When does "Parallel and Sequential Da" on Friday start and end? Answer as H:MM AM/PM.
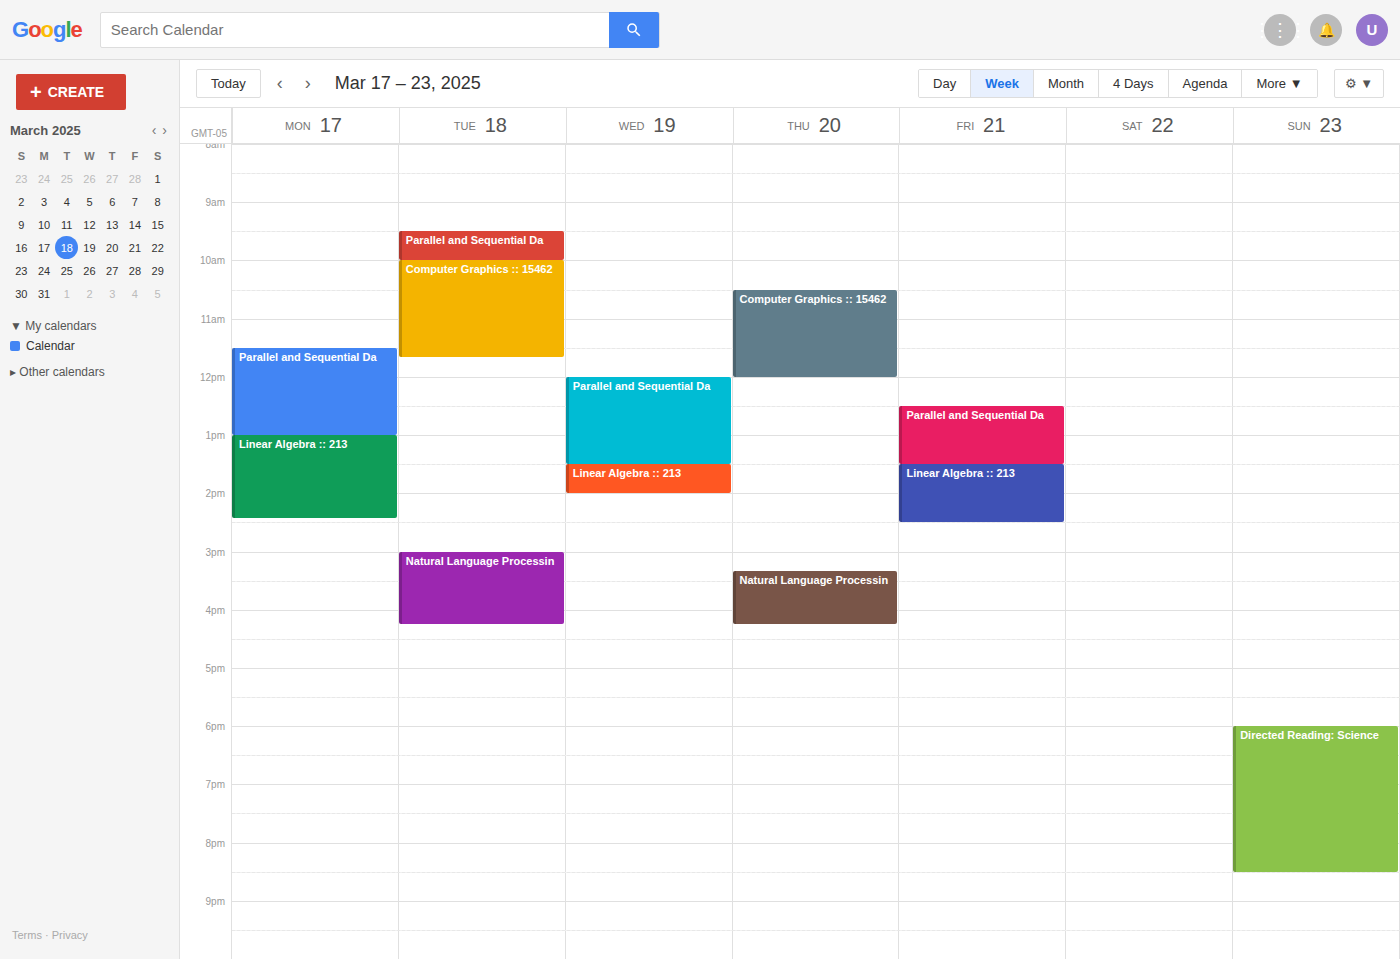
12:30 PM to 1:30 PM